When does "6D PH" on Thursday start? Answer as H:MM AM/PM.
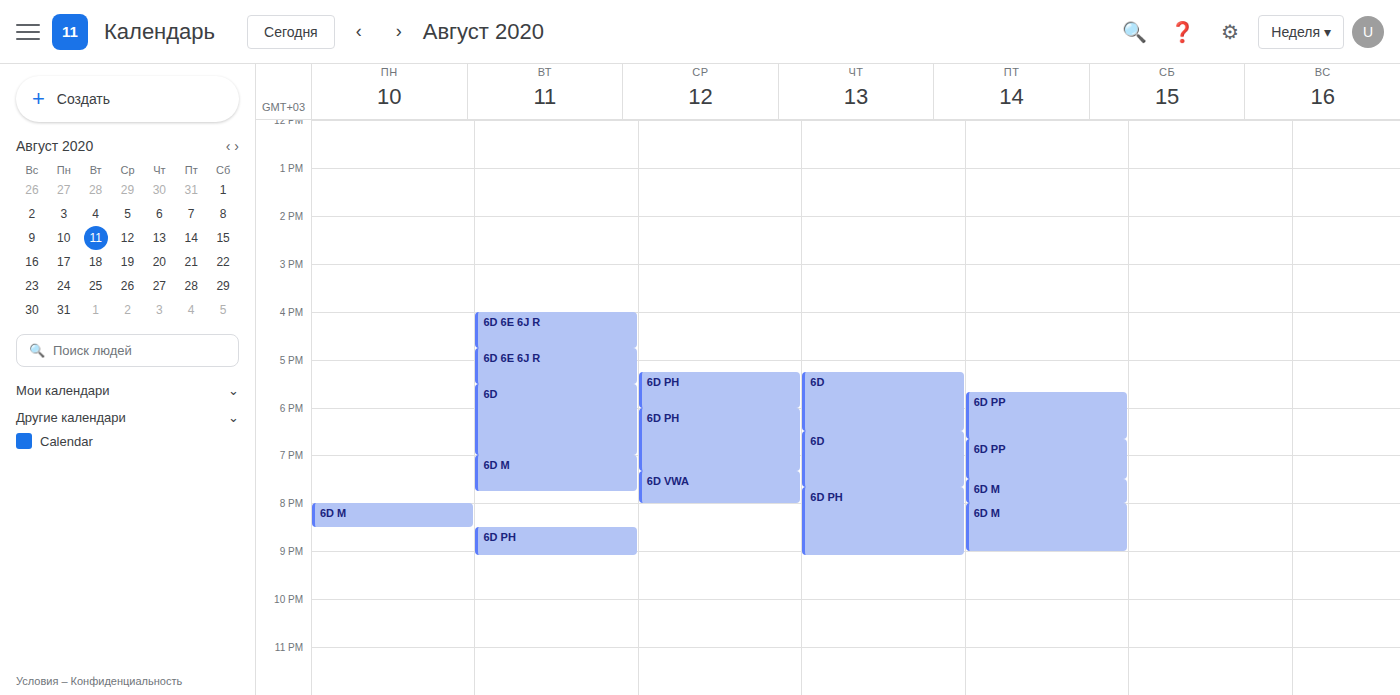
7:40 PM